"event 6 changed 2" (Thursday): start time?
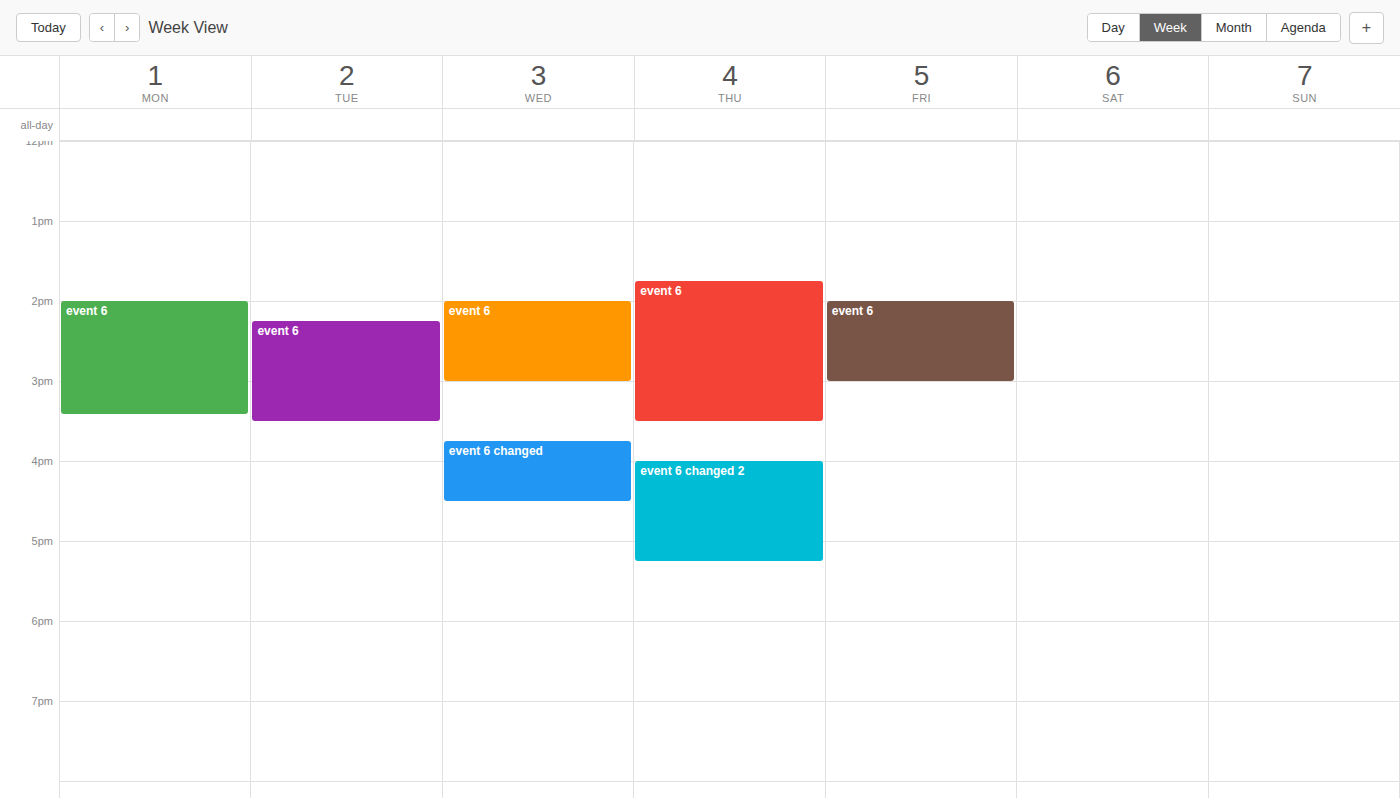
4:00 PM